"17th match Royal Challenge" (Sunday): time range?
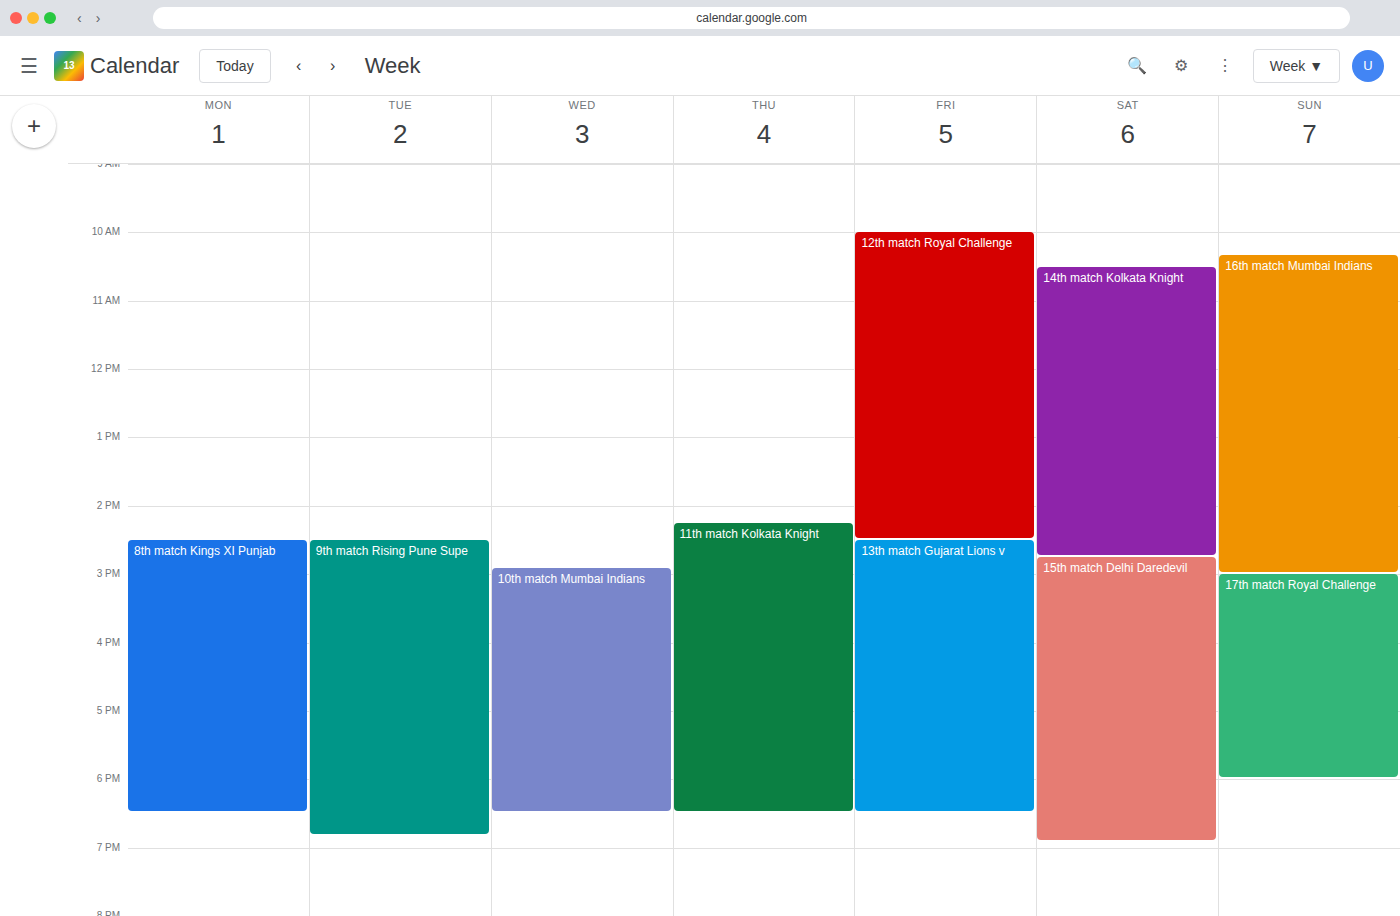
15:00 to 18:00